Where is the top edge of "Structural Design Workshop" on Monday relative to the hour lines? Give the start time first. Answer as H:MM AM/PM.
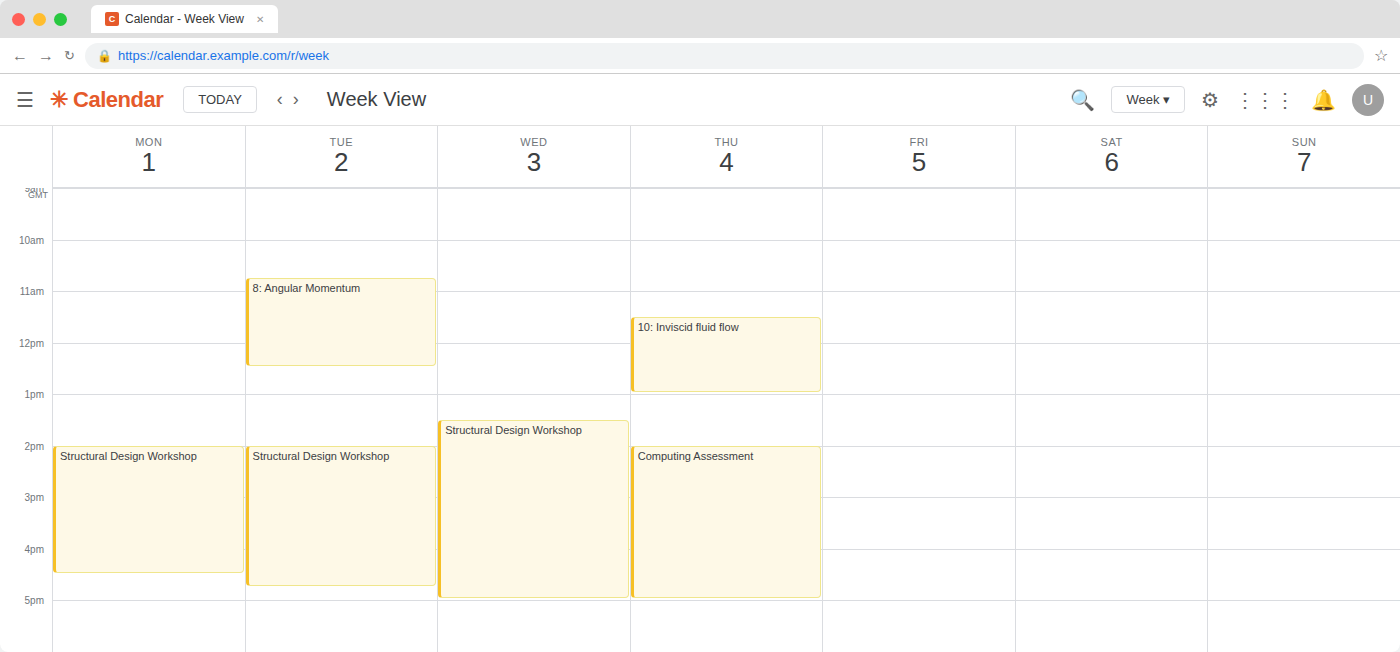
2:00 PM -- exactly on the 2 PM line.